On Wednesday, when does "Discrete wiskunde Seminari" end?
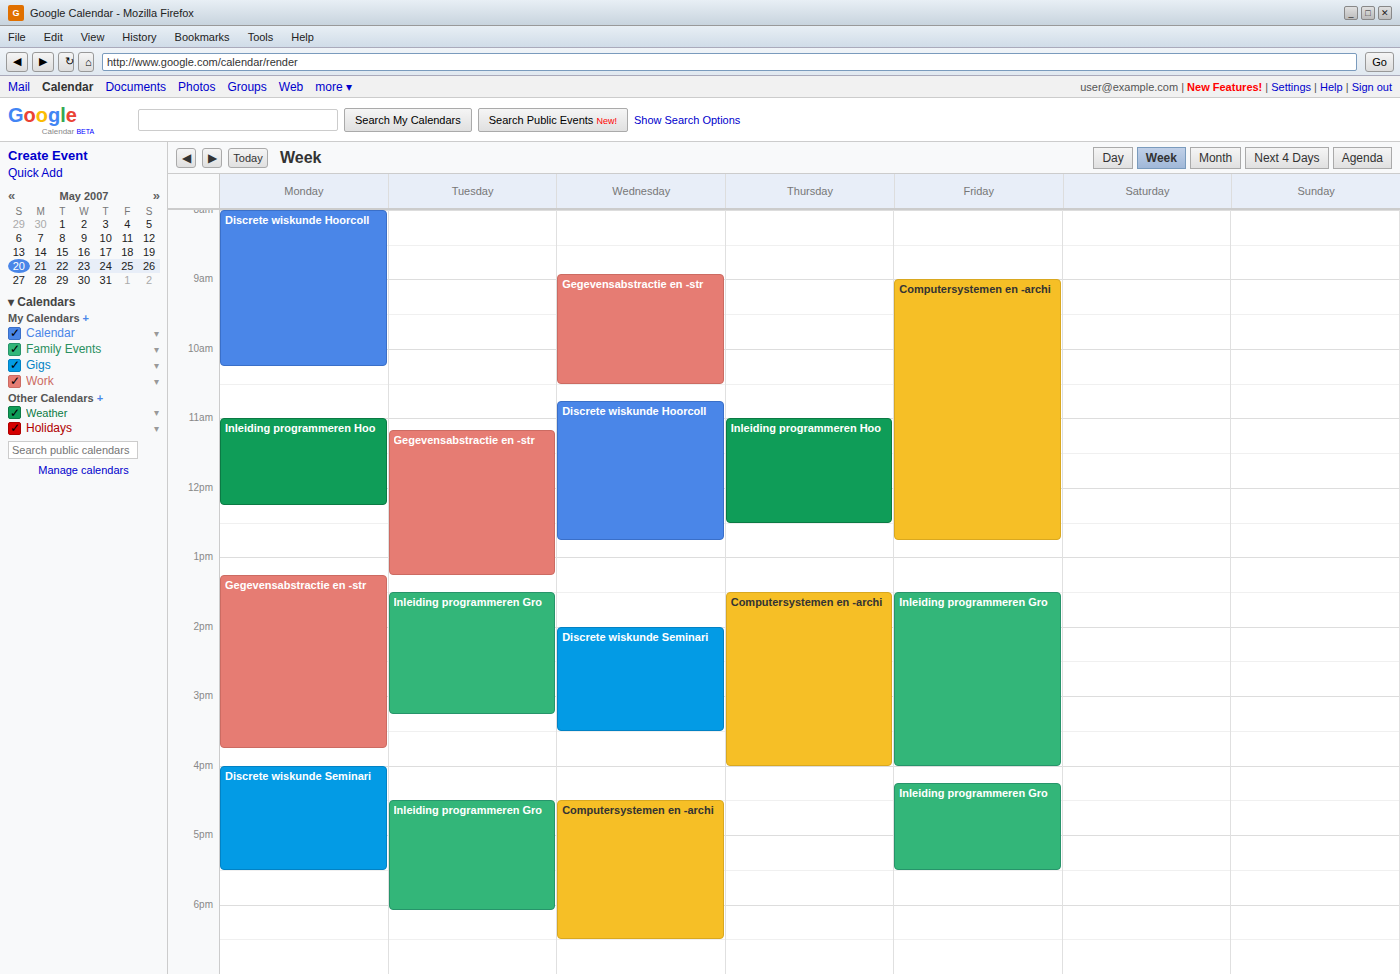
15:30